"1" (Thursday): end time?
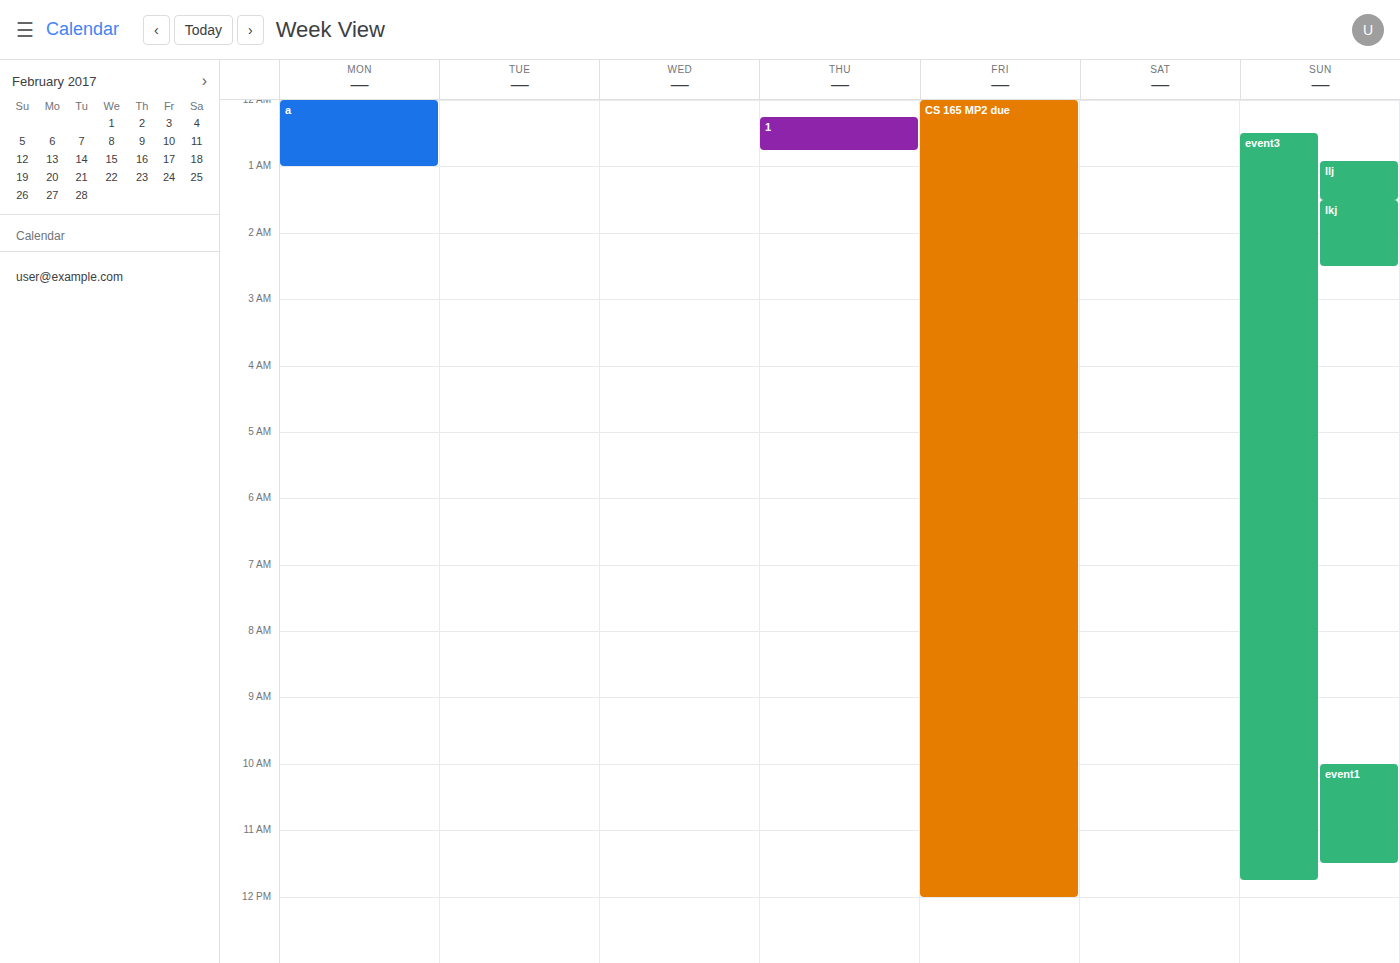
12:45 AM